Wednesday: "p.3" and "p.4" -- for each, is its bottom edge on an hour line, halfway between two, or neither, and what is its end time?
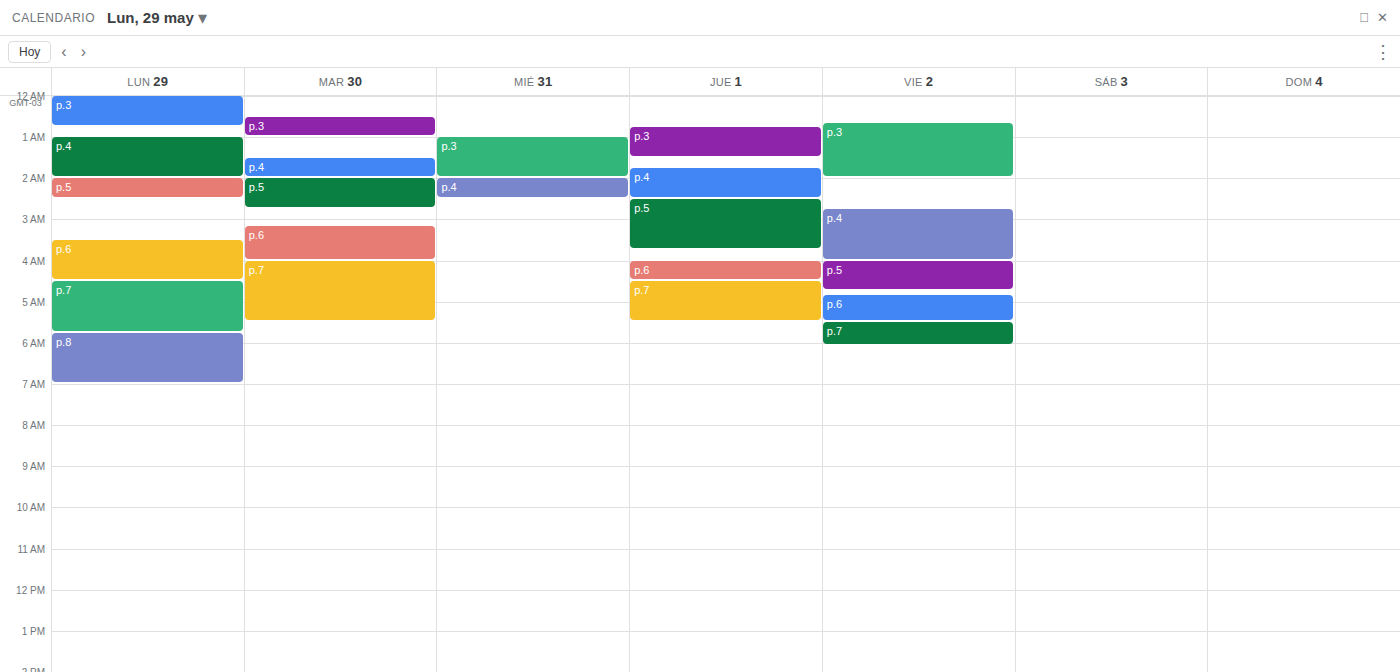
"p.3": 2:00 AM, exactly on the 2 AM line. "p.4": 2:30 AM, halfway between the 2 AM and 3 AM lines.